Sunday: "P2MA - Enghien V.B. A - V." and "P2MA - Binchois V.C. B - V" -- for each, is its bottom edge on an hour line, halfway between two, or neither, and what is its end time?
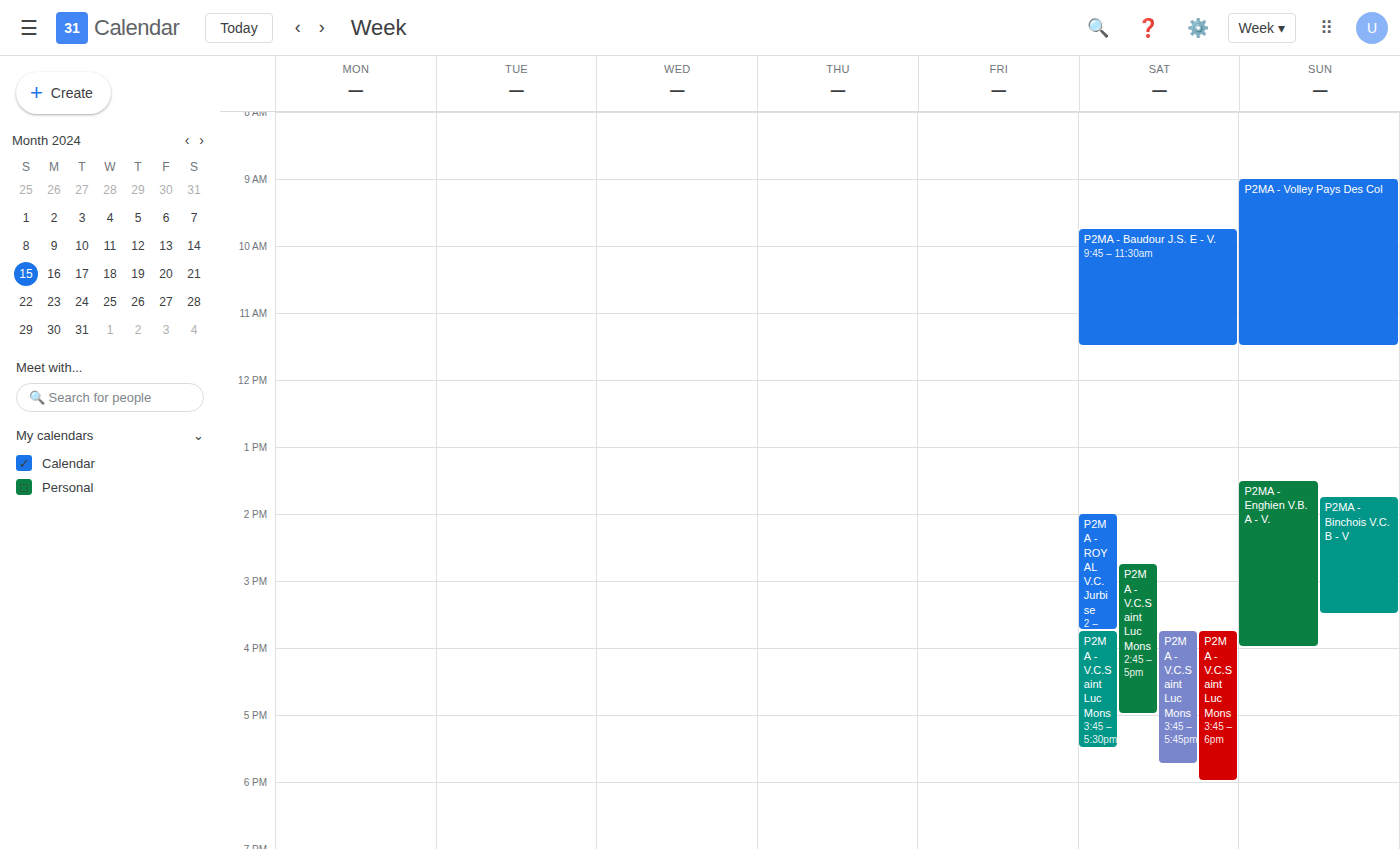
"P2MA - Enghien V.B. A - V.": 4:00 PM, exactly on the 4 PM line. "P2MA - Binchois V.C. B - V": 3:30 PM, halfway between the 3 PM and 4 PM lines.